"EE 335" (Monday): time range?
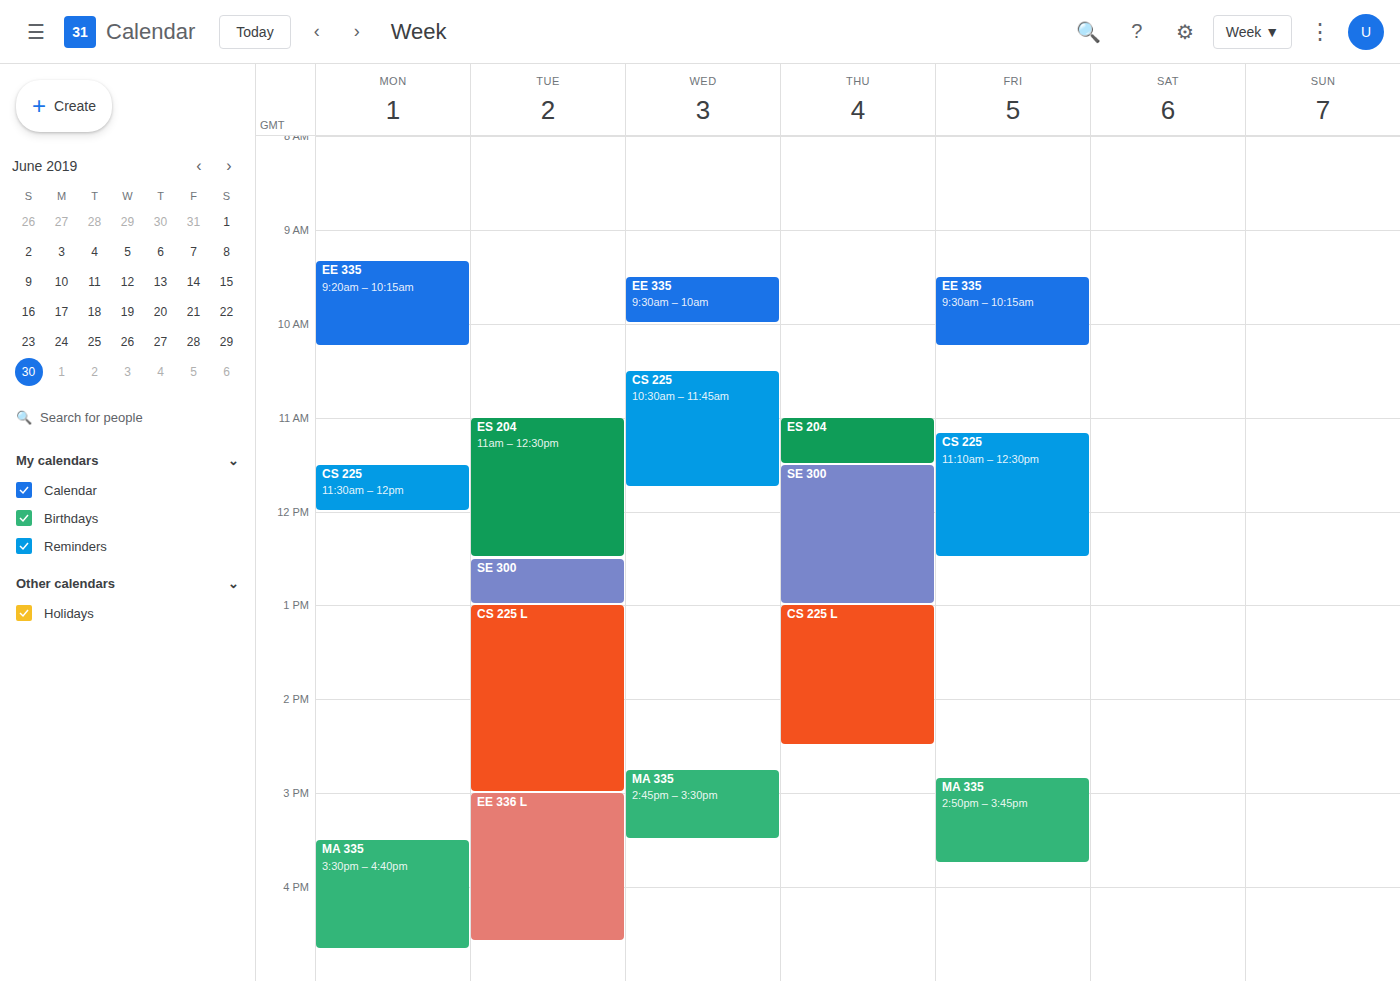
9:20 AM to 10:15 AM